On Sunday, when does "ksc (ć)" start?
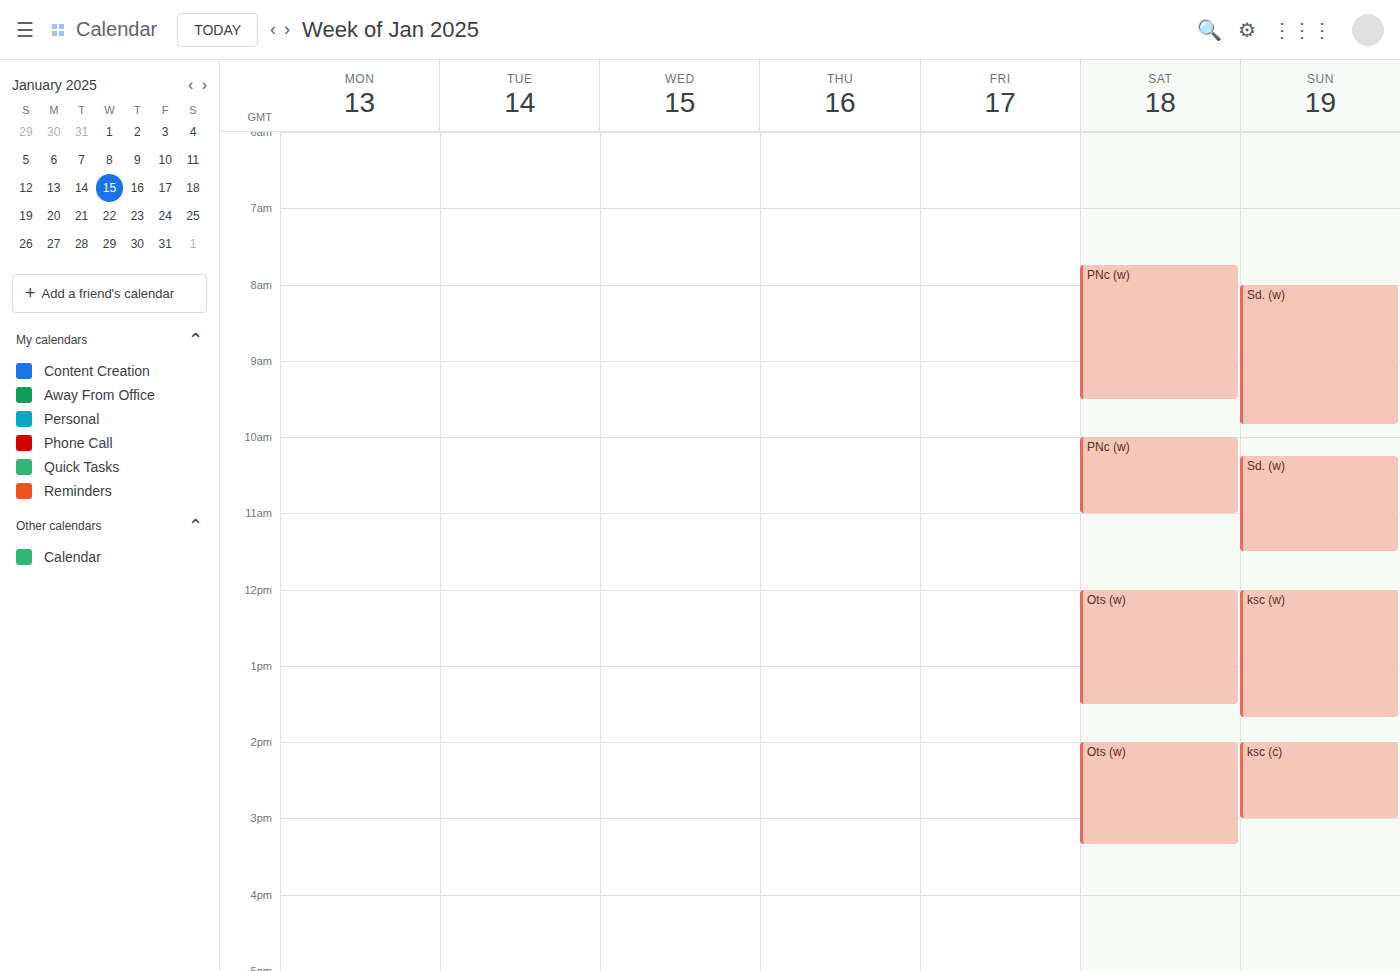
14:00